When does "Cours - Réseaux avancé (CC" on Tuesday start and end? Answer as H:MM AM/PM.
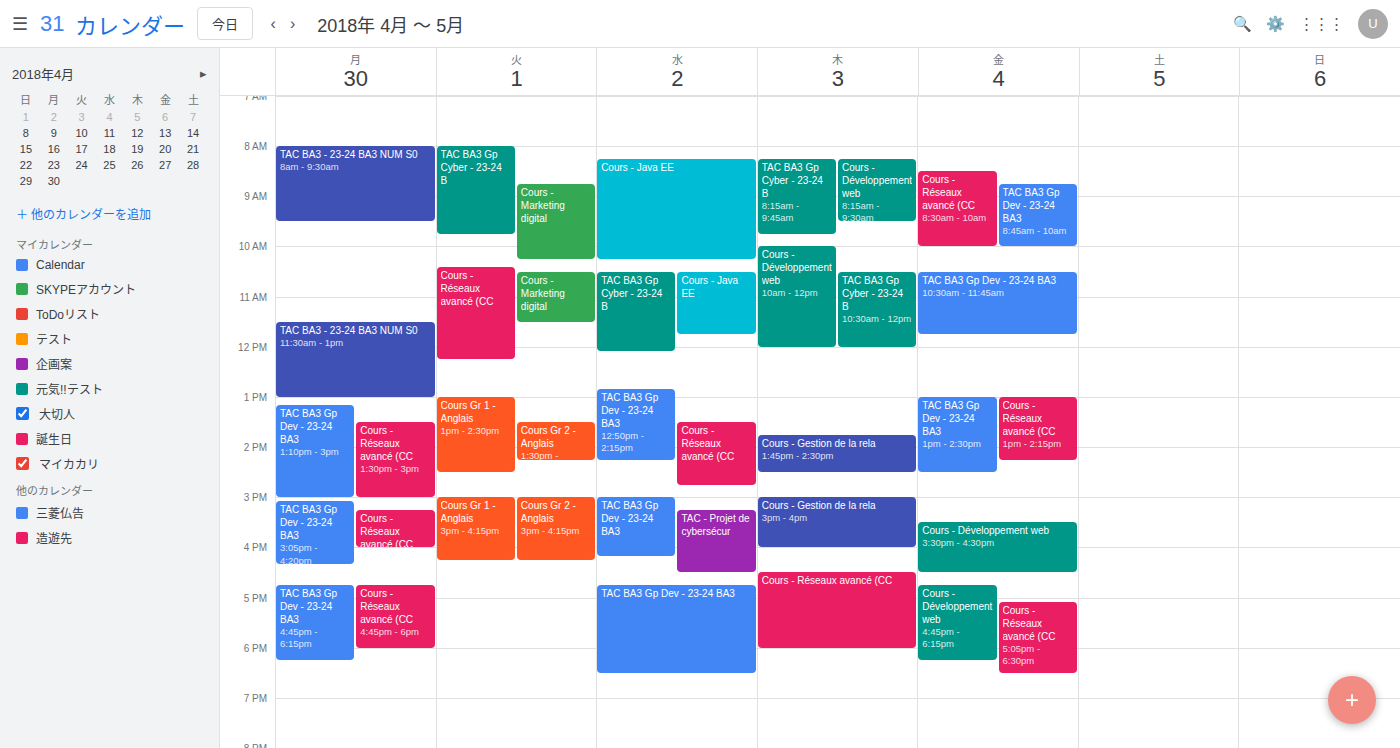
10:25 AM to 12:15 PM